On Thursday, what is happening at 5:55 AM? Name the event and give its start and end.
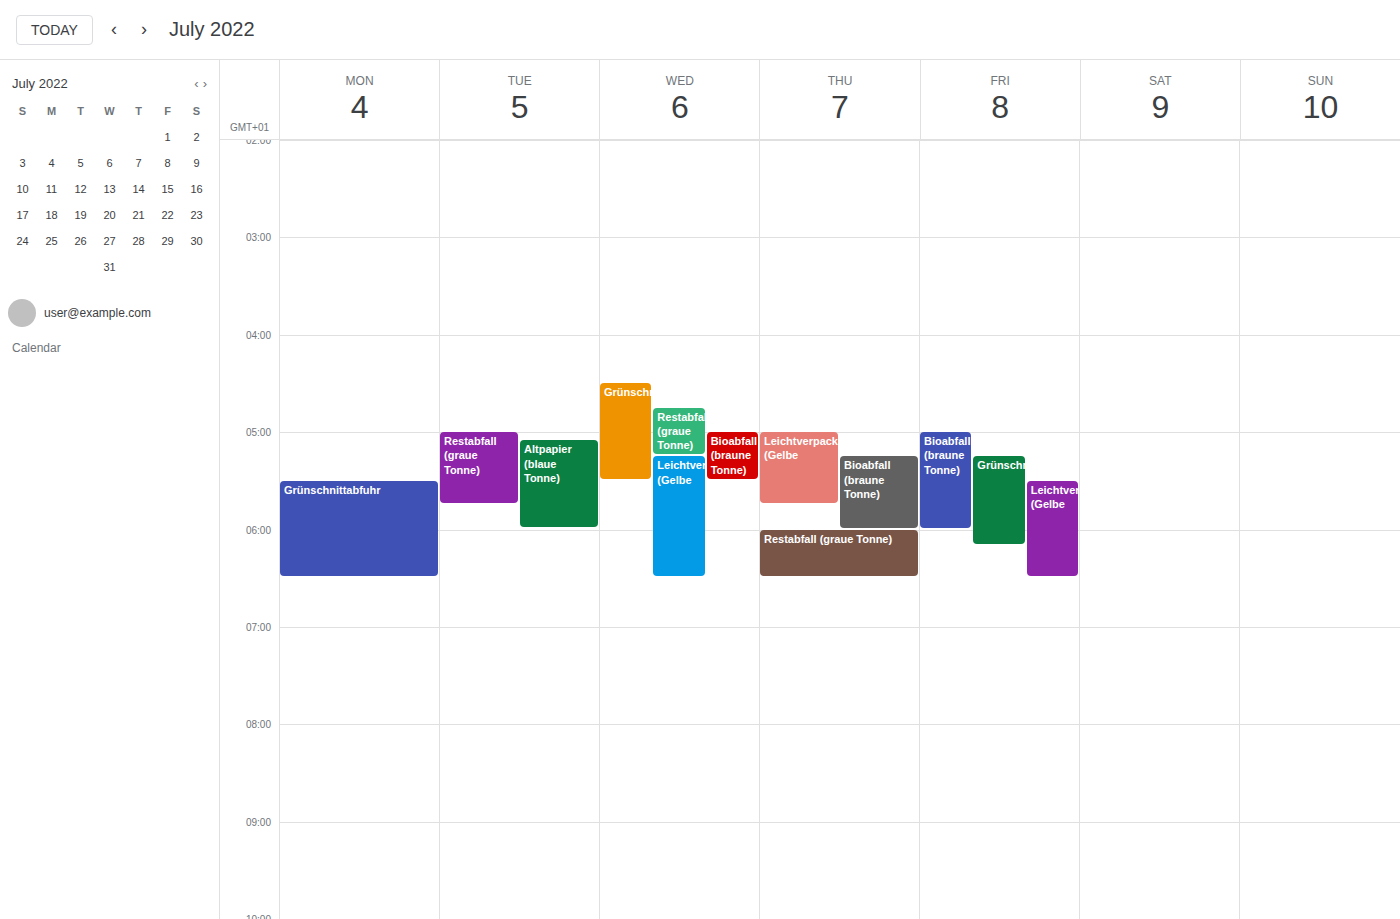
"Bioabfall (braune Tonne)", 5:15 AM to 6:00 AM